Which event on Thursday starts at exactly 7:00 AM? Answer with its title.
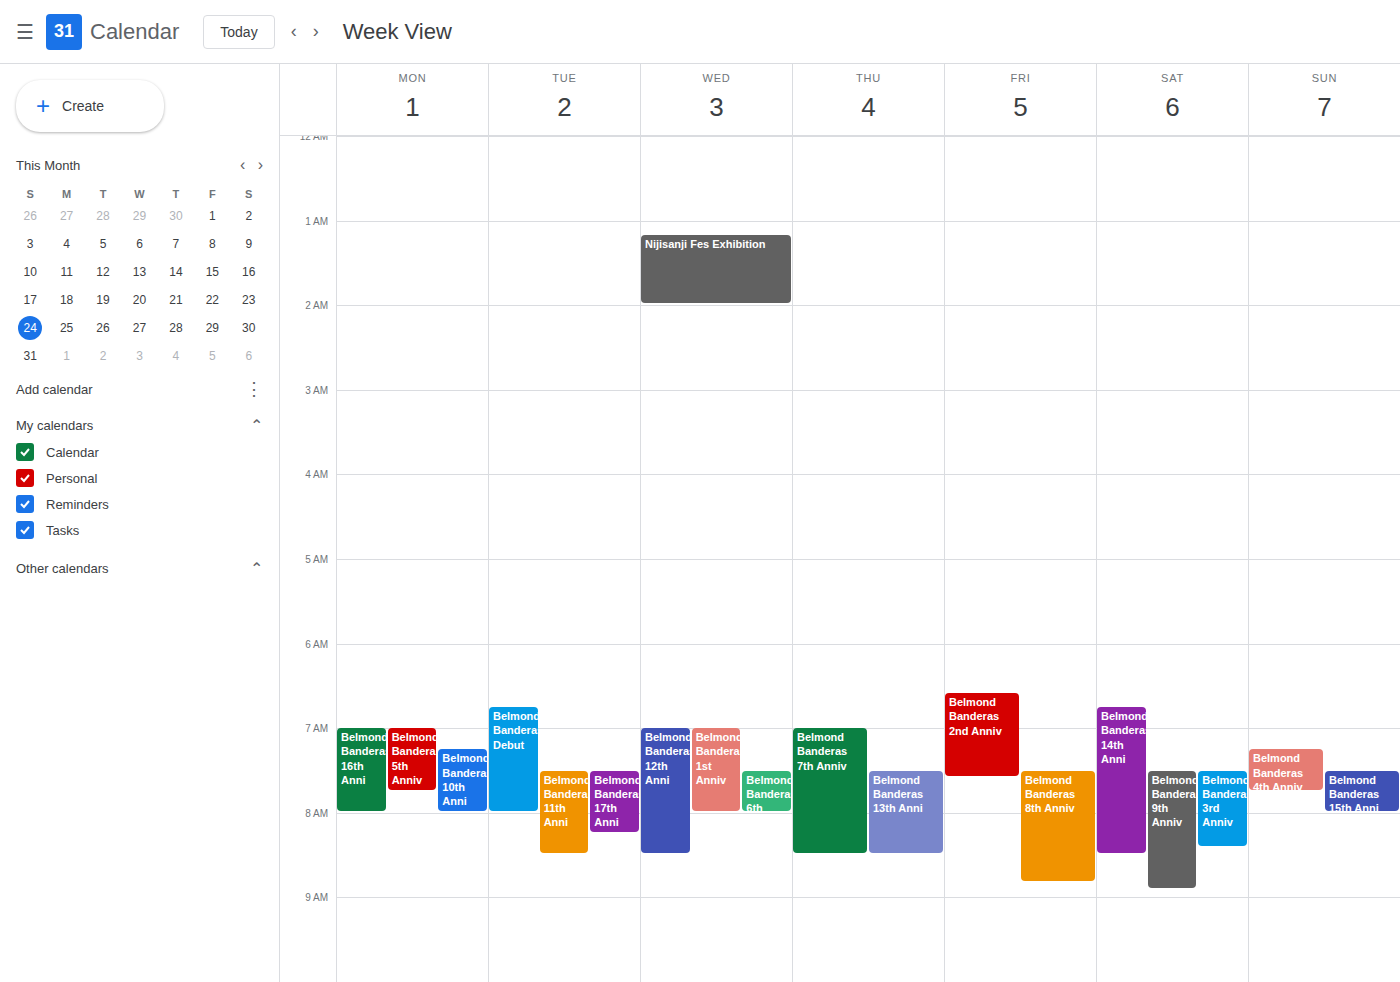
"Belmond Banderas 7th Anniv"